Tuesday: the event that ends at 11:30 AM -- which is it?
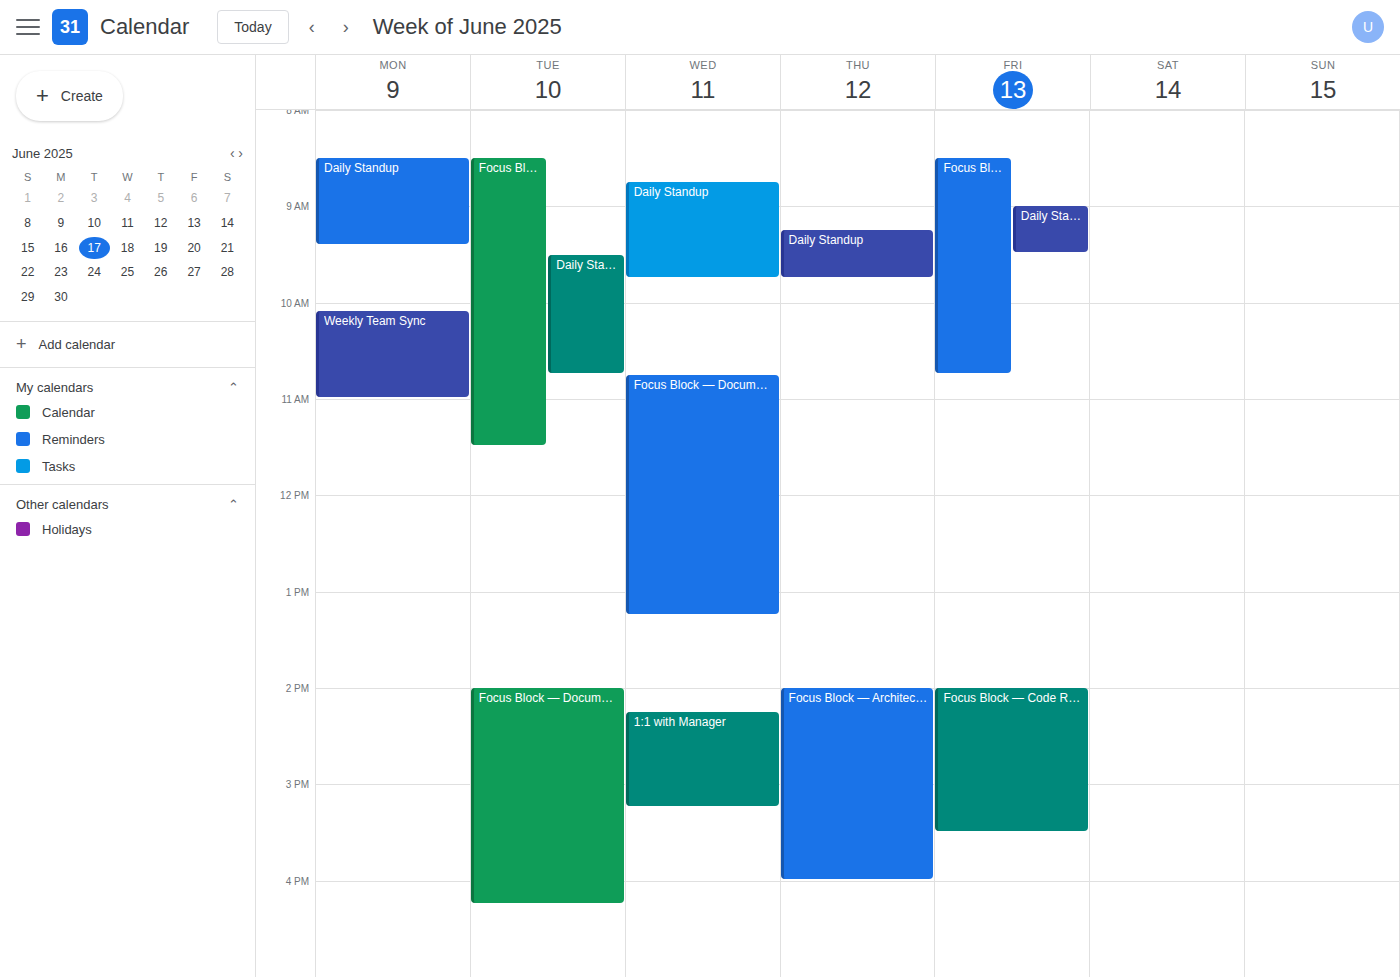
"Focus Block — Architecture"